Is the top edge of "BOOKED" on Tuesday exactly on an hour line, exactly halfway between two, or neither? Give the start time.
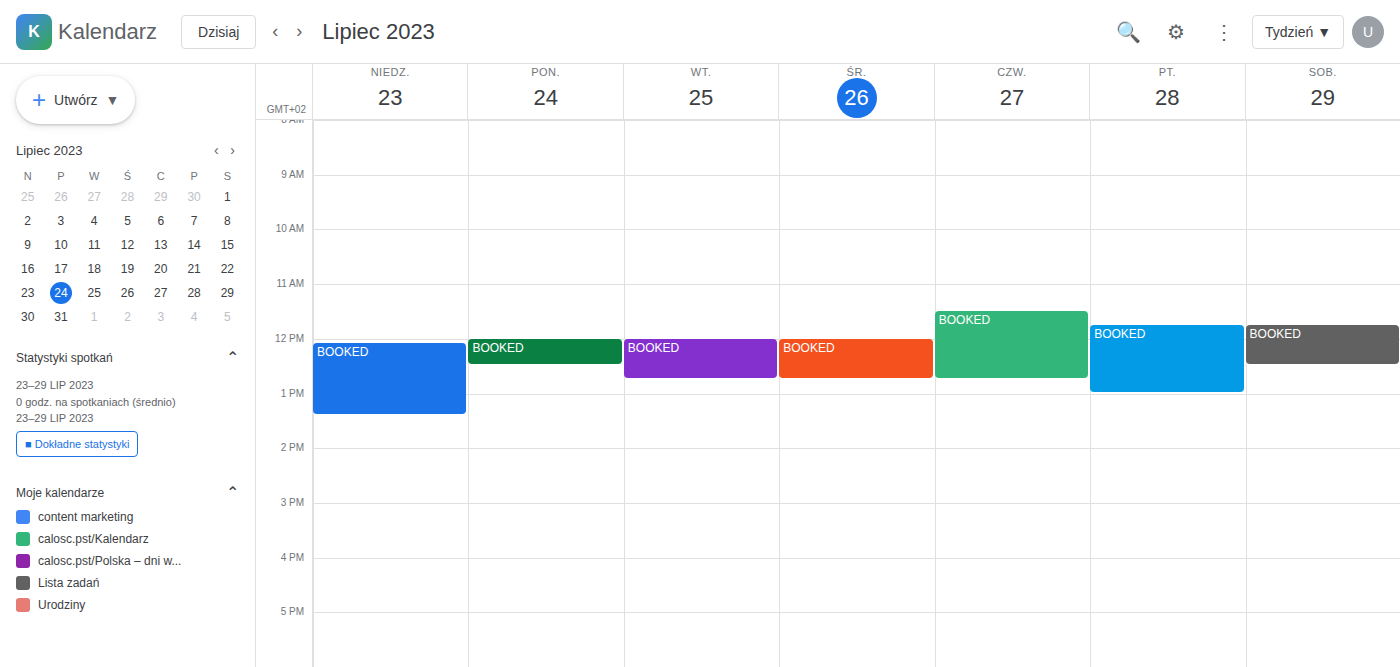
12:00 PM -- exactly on the 12 PM line.